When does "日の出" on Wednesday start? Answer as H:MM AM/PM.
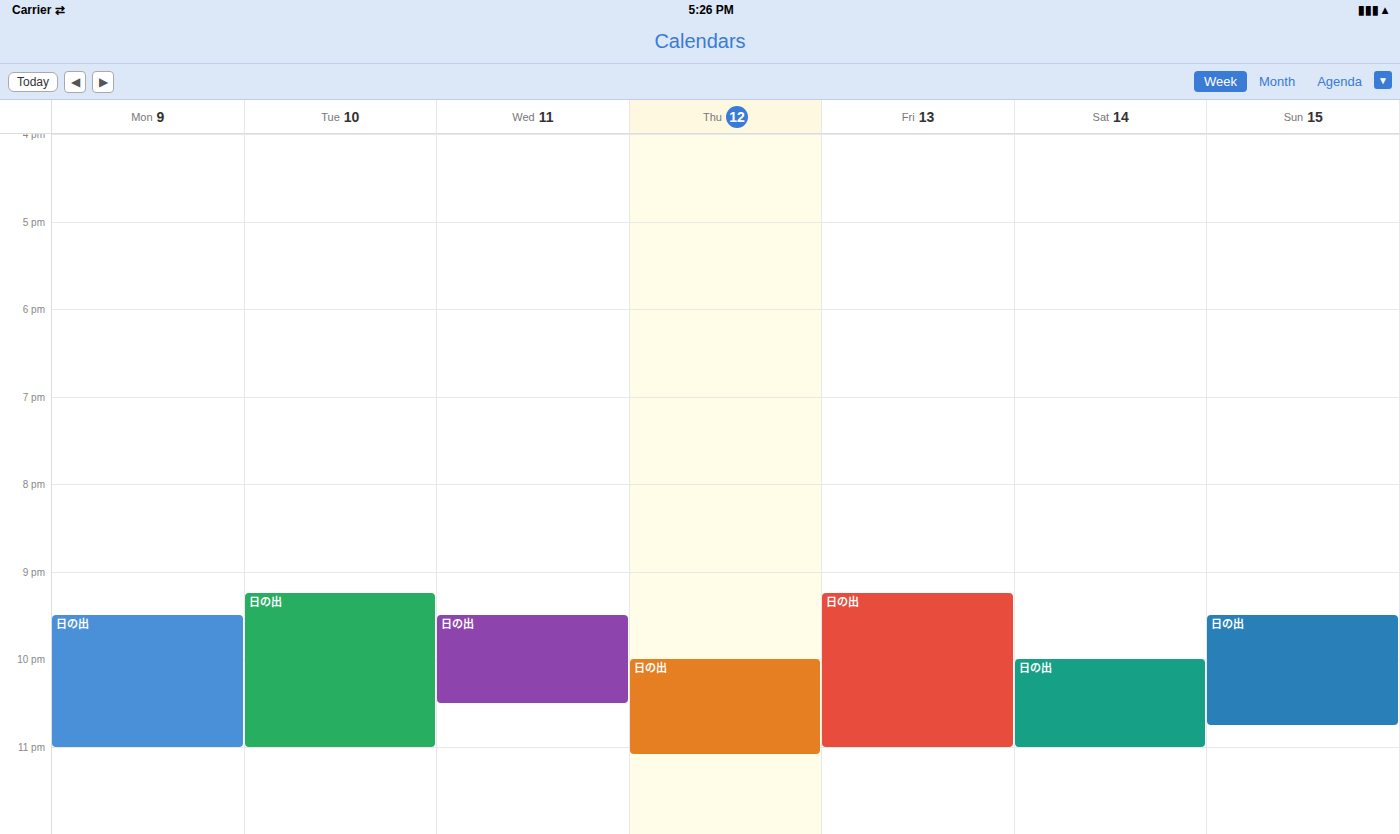
9:30 PM